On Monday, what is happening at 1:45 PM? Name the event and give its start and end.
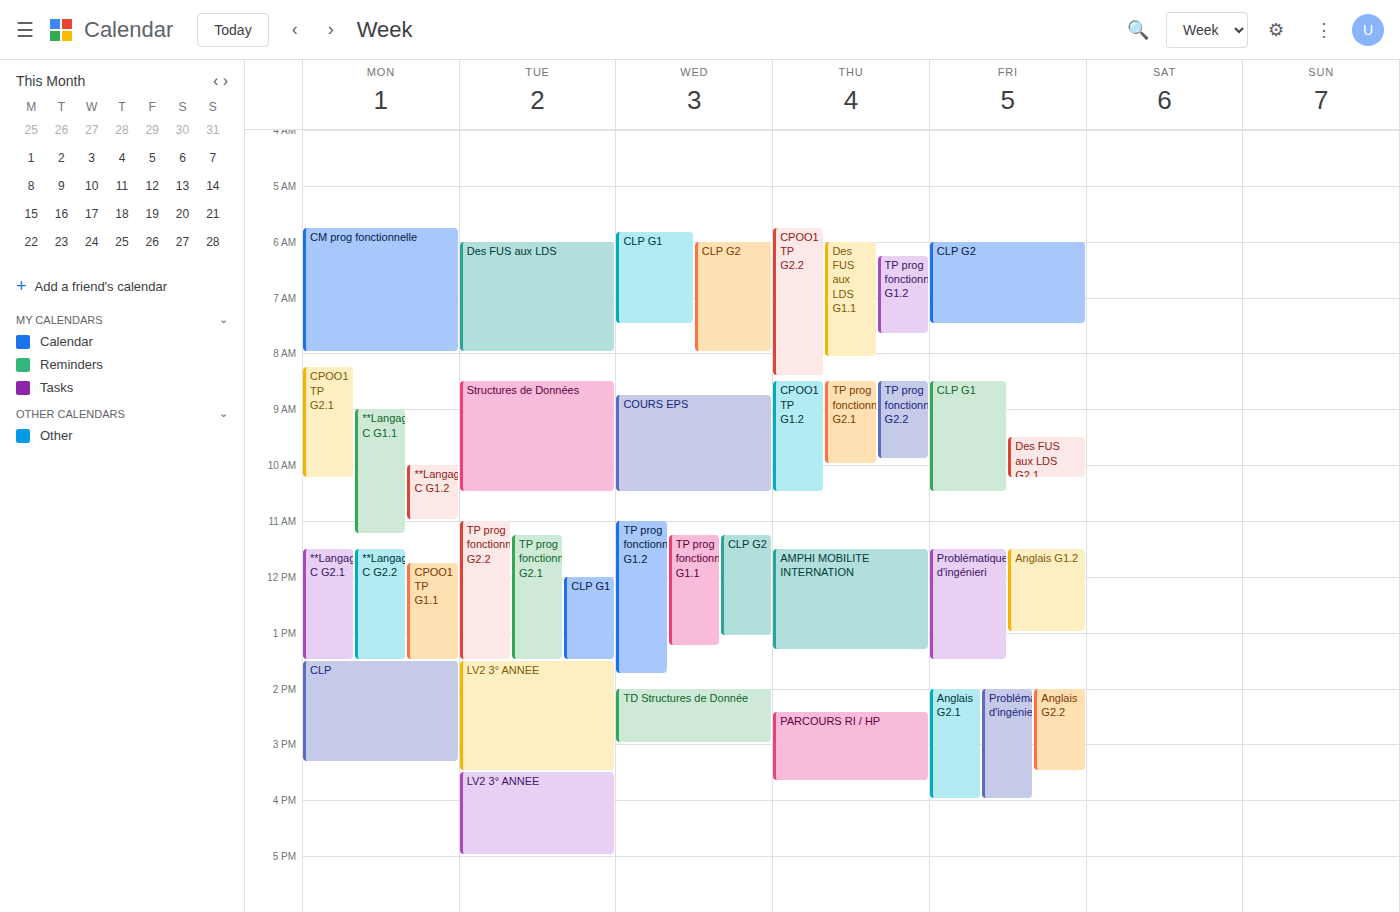
"CLP", 1:30 PM to 3:20 PM